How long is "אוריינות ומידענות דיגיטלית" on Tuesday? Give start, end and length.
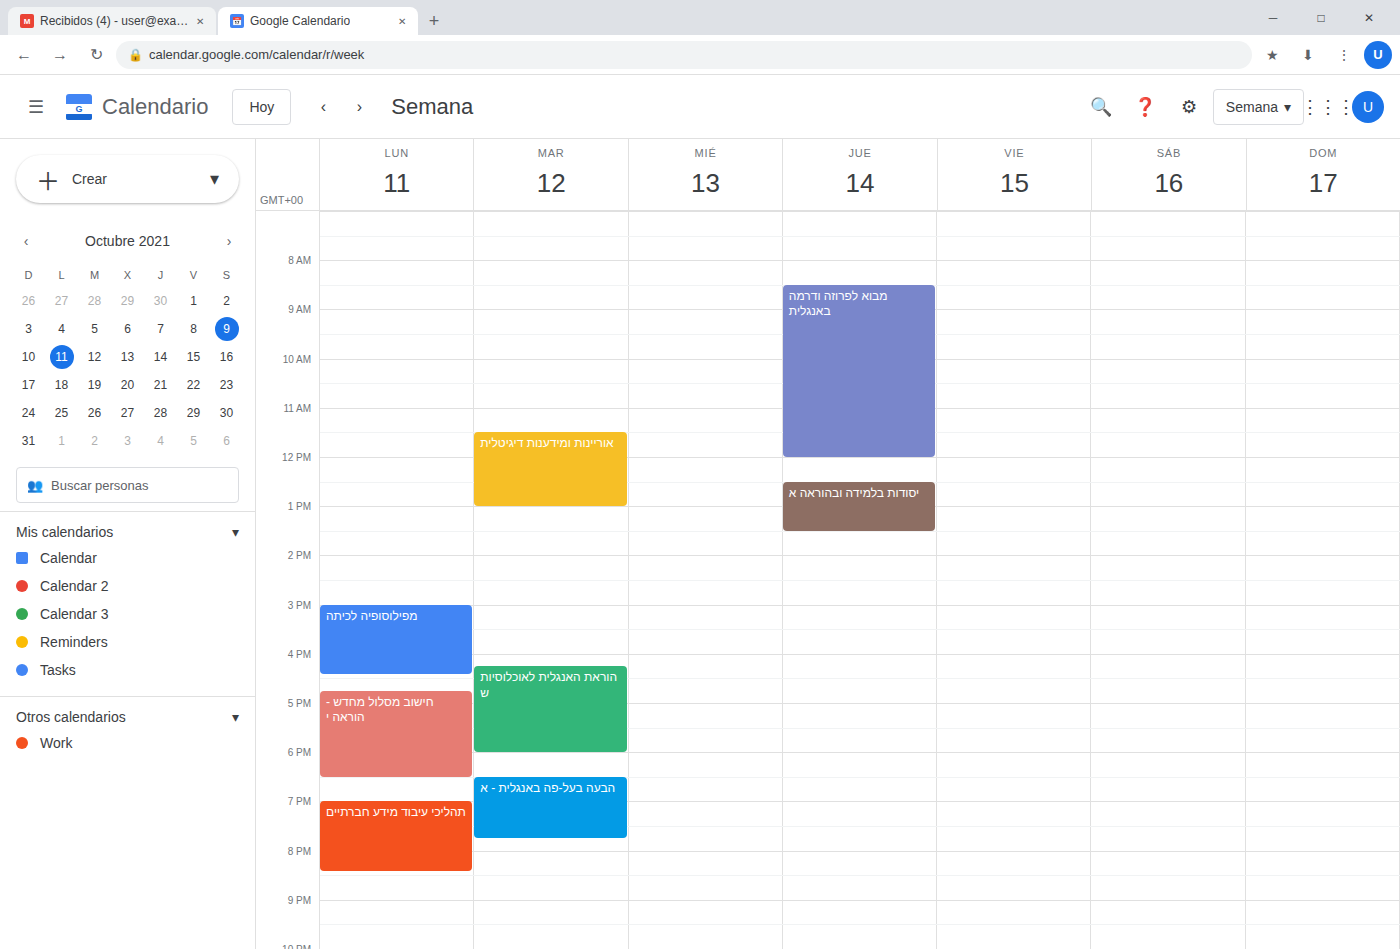
11:30 AM to 1:00 PM, 1 hour 30 minutes